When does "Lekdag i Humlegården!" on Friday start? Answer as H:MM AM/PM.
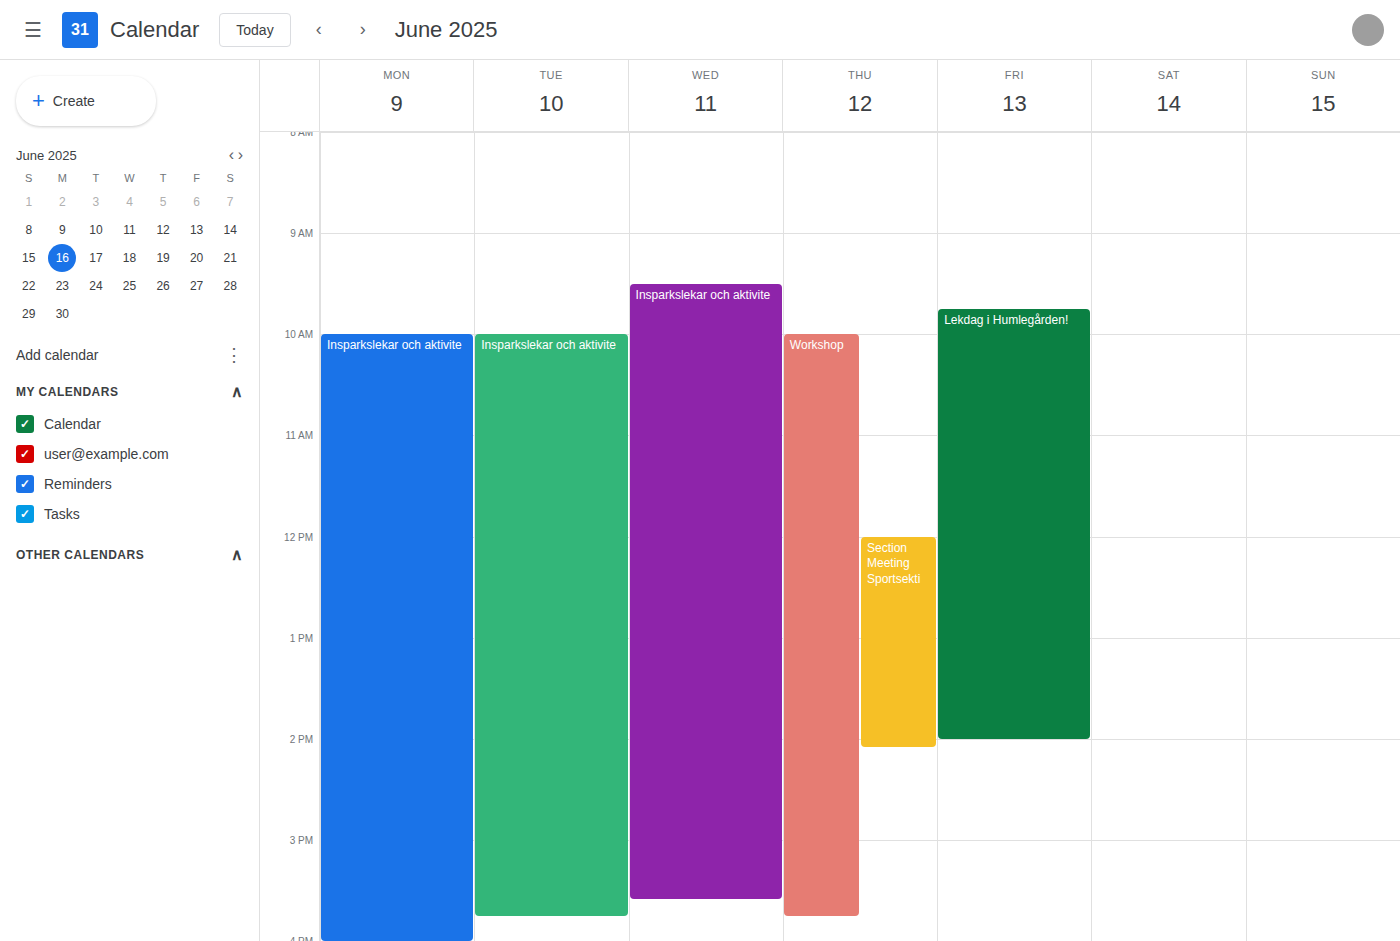
9:45 AM